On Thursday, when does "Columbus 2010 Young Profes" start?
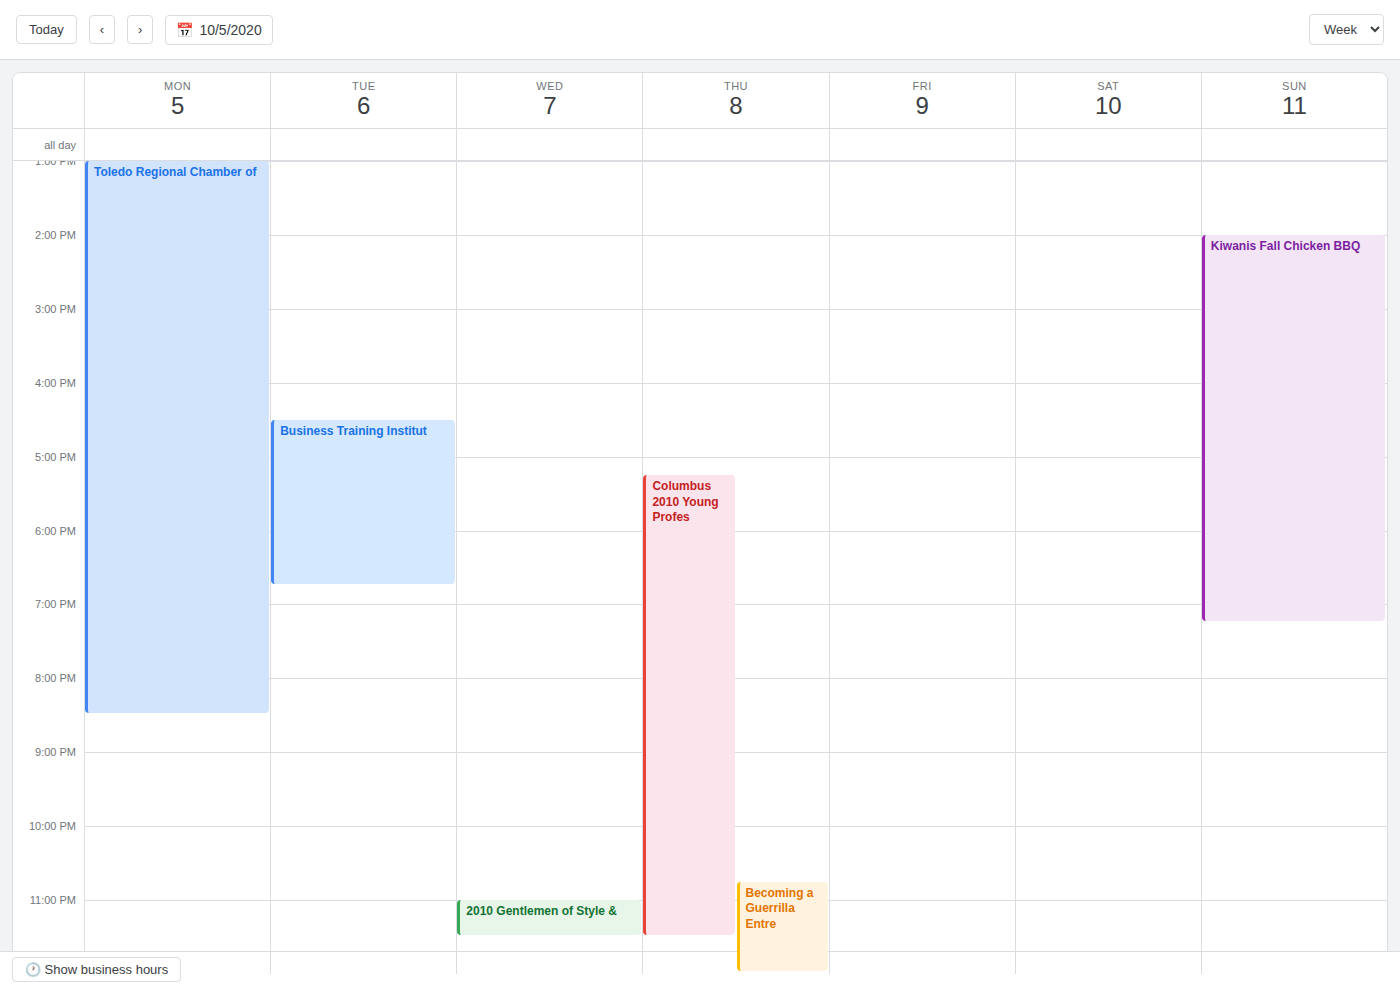
17:15